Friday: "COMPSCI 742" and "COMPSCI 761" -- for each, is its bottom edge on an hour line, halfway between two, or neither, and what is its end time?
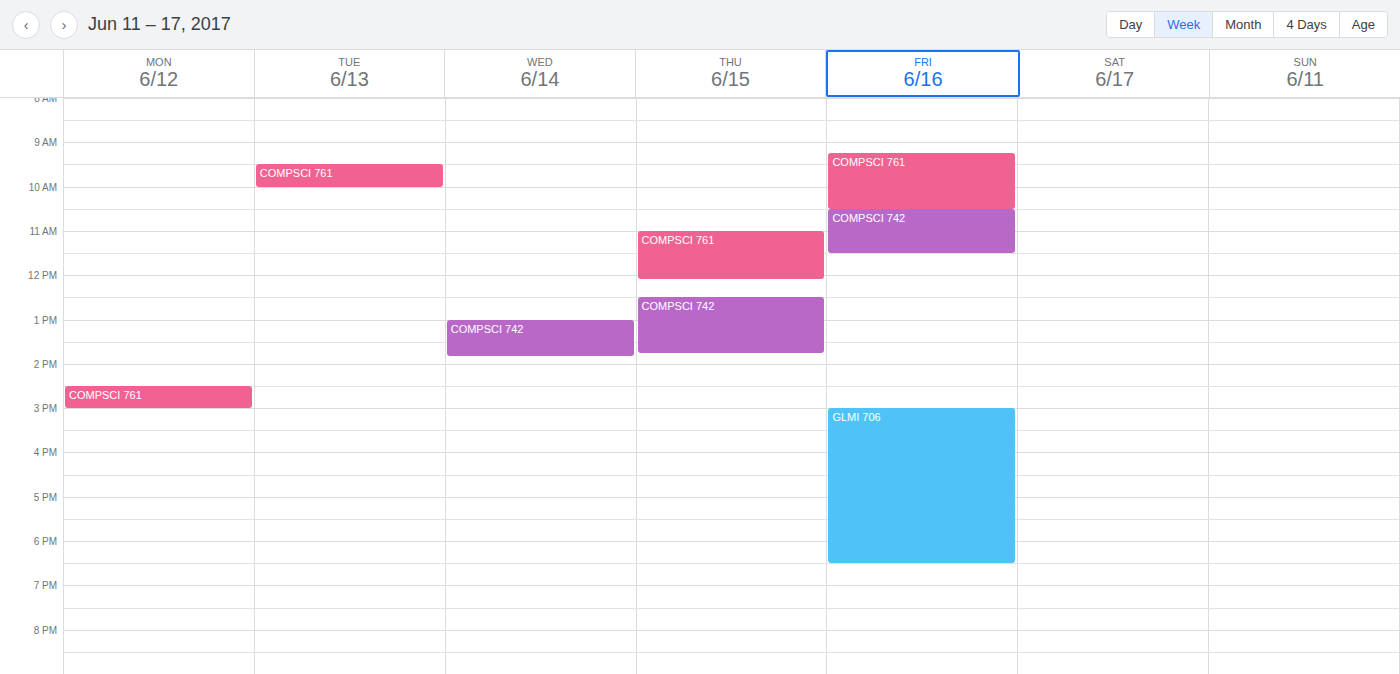
"COMPSCI 742": 11:30, halfway between the 11:00 and 12:00 lines. "COMPSCI 761": 10:30, halfway between the 10:00 and 11:00 lines.